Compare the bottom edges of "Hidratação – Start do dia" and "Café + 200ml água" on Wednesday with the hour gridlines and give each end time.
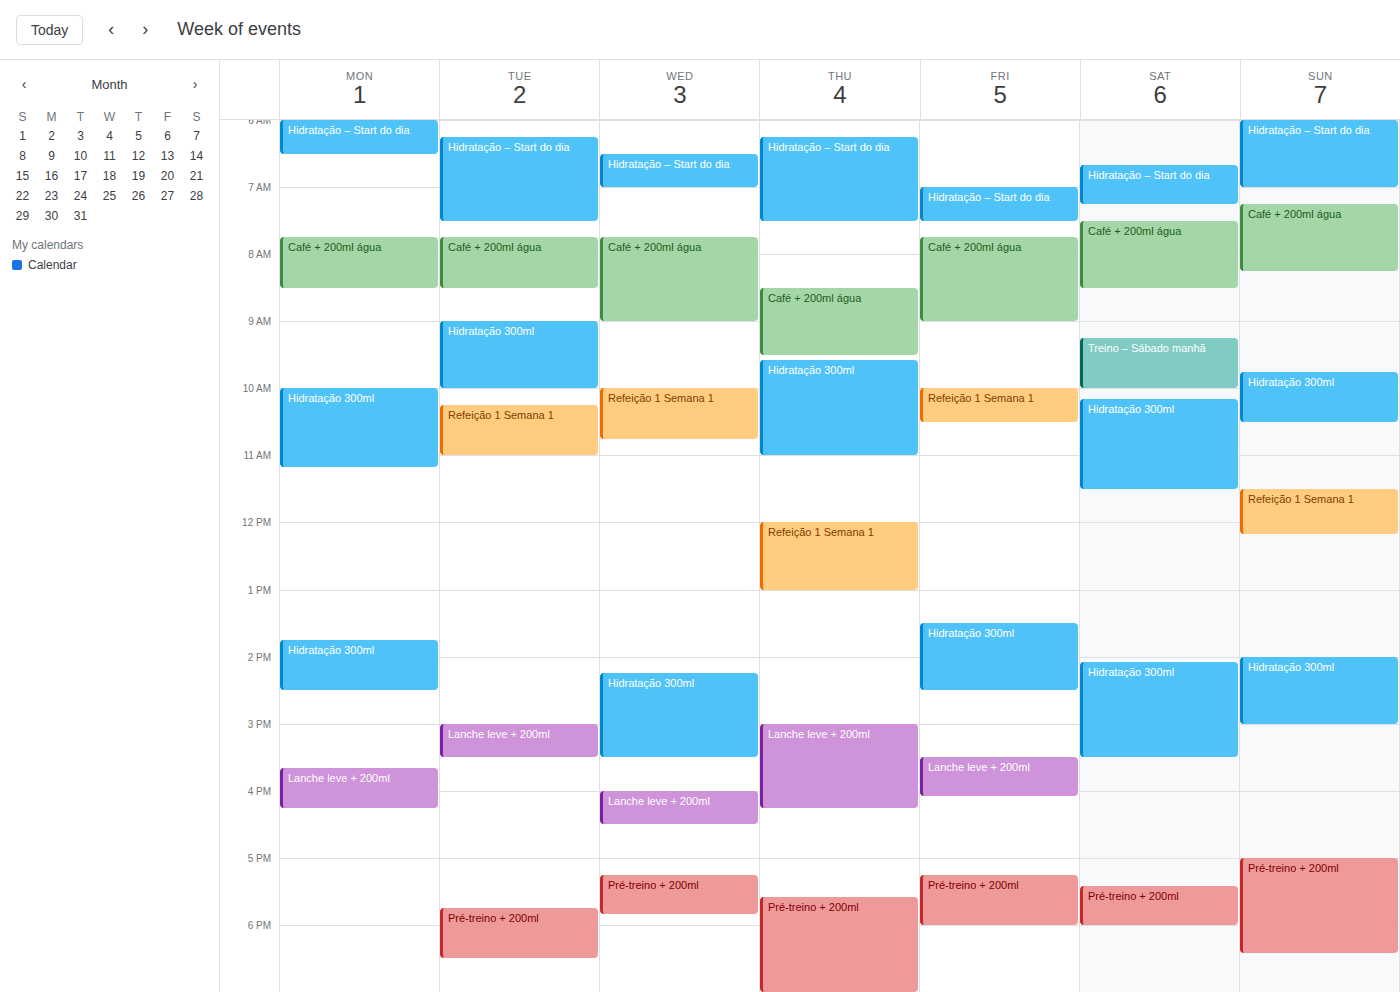
"Hidratação – Start do dia": 7:00 AM, exactly on the 7 AM line. "Café + 200ml água": 9:00 AM, exactly on the 9 AM line.